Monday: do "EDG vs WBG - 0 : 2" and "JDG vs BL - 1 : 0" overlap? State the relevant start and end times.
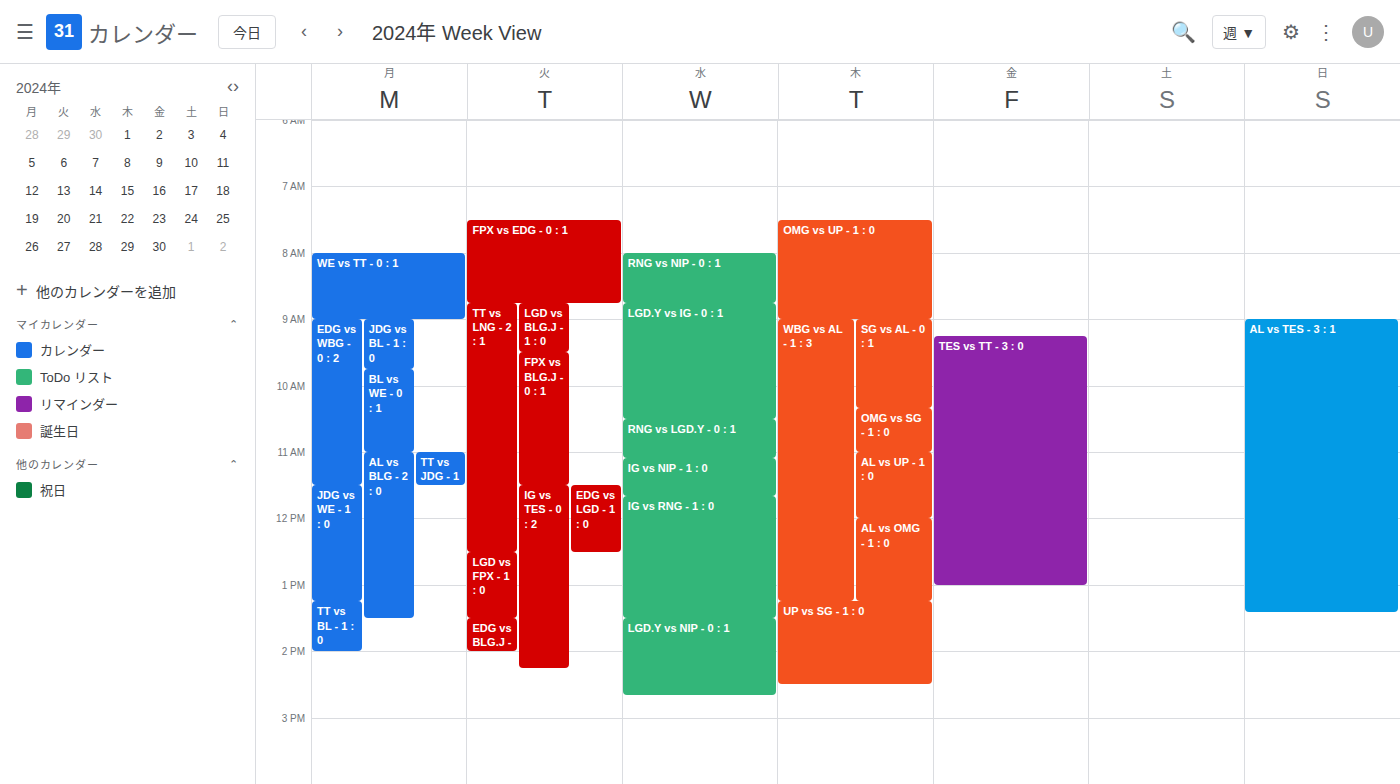
"EDG vs WBG - 0 : 2" starts at 9:00 AM, before "JDG vs BL - 1 : 0" ends at 9:45 AM -- they overlap.